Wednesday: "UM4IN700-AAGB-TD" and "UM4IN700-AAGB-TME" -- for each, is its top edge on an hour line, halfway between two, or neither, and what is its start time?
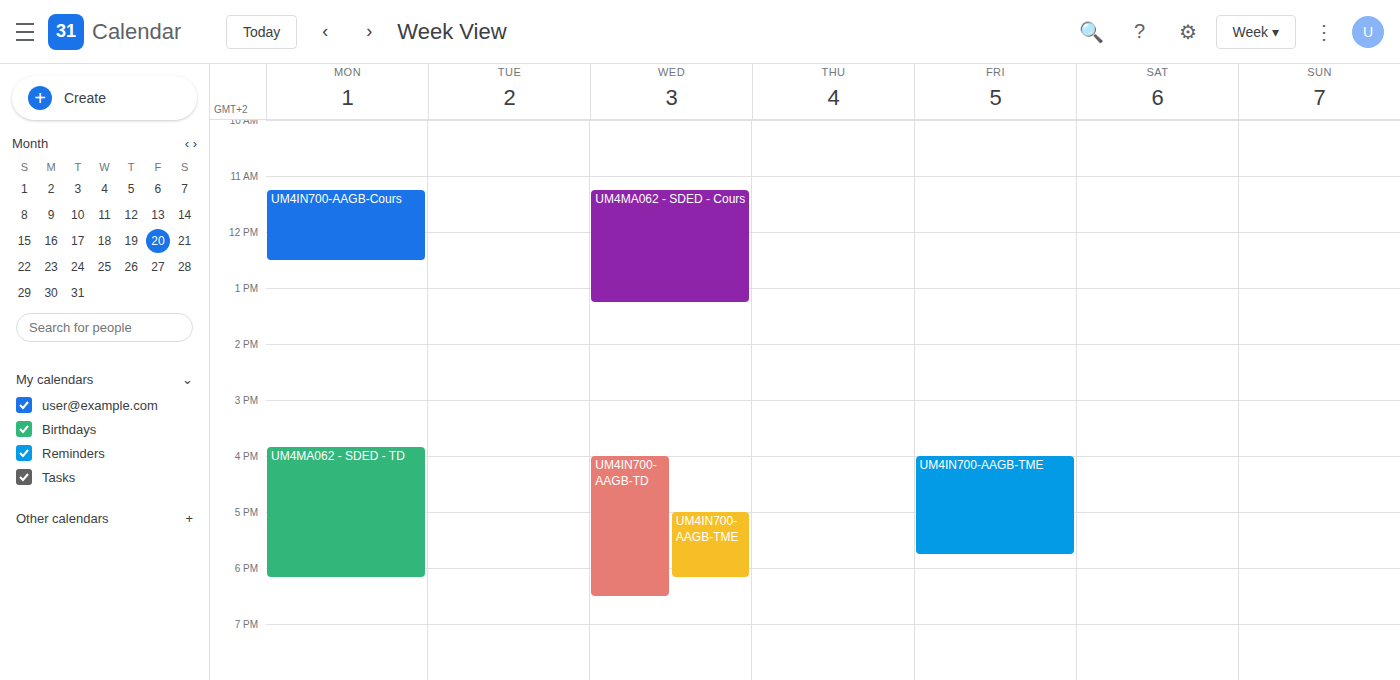
"UM4IN700-AAGB-TD": 16:00, exactly on the 16:00 line. "UM4IN700-AAGB-TME": 17:00, exactly on the 17:00 line.